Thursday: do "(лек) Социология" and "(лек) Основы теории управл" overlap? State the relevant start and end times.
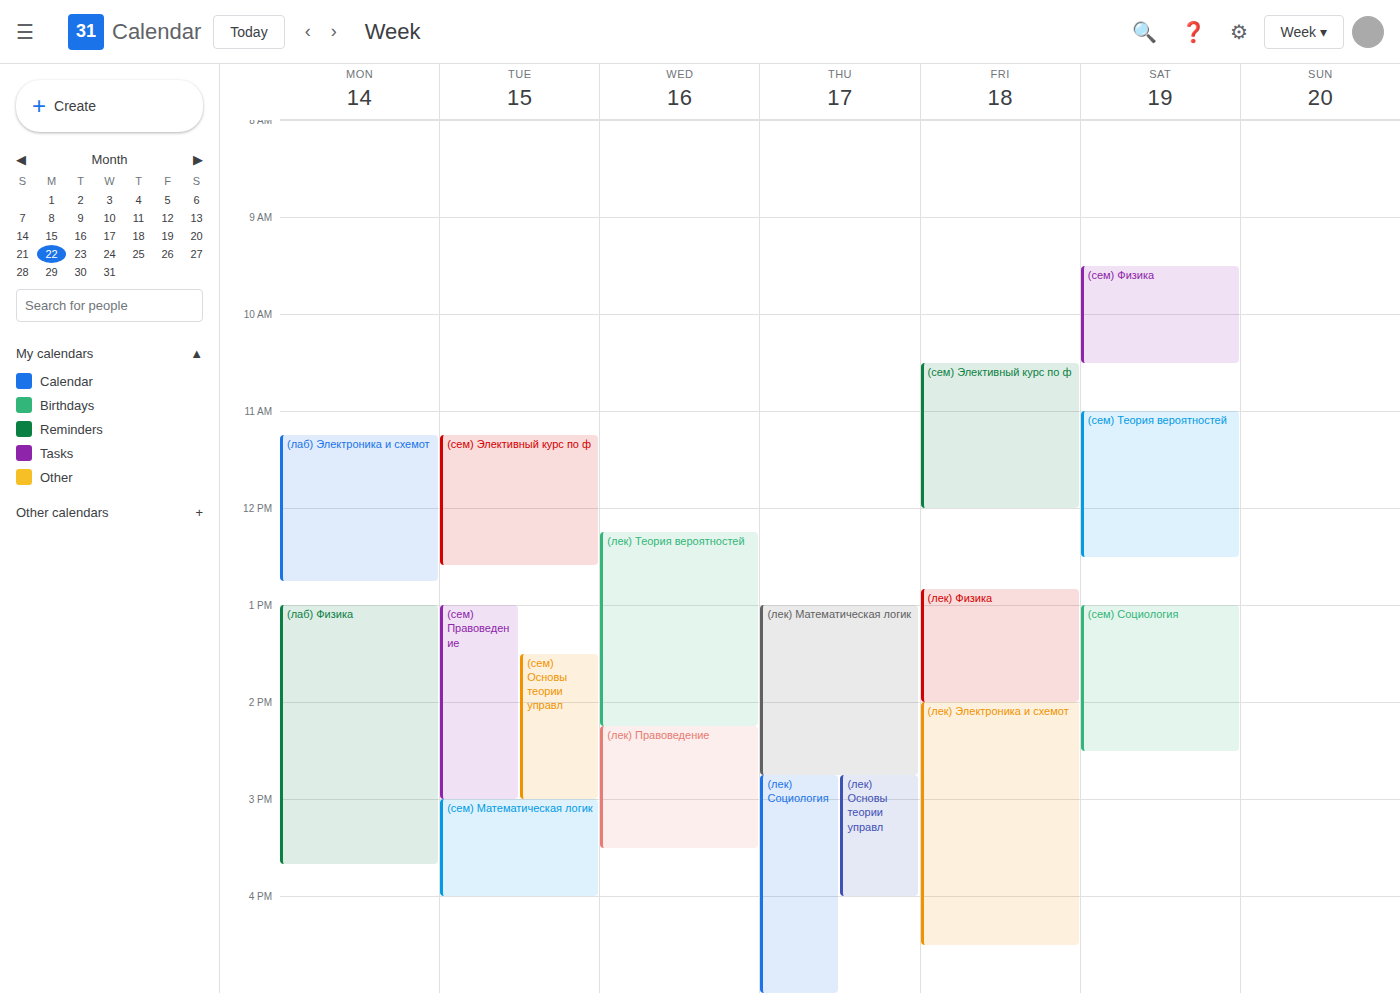
"(лек) Основы теории управл" runs 2:45 PM to 4:00 PM, inside "(лек) Социология" -- they overlap.